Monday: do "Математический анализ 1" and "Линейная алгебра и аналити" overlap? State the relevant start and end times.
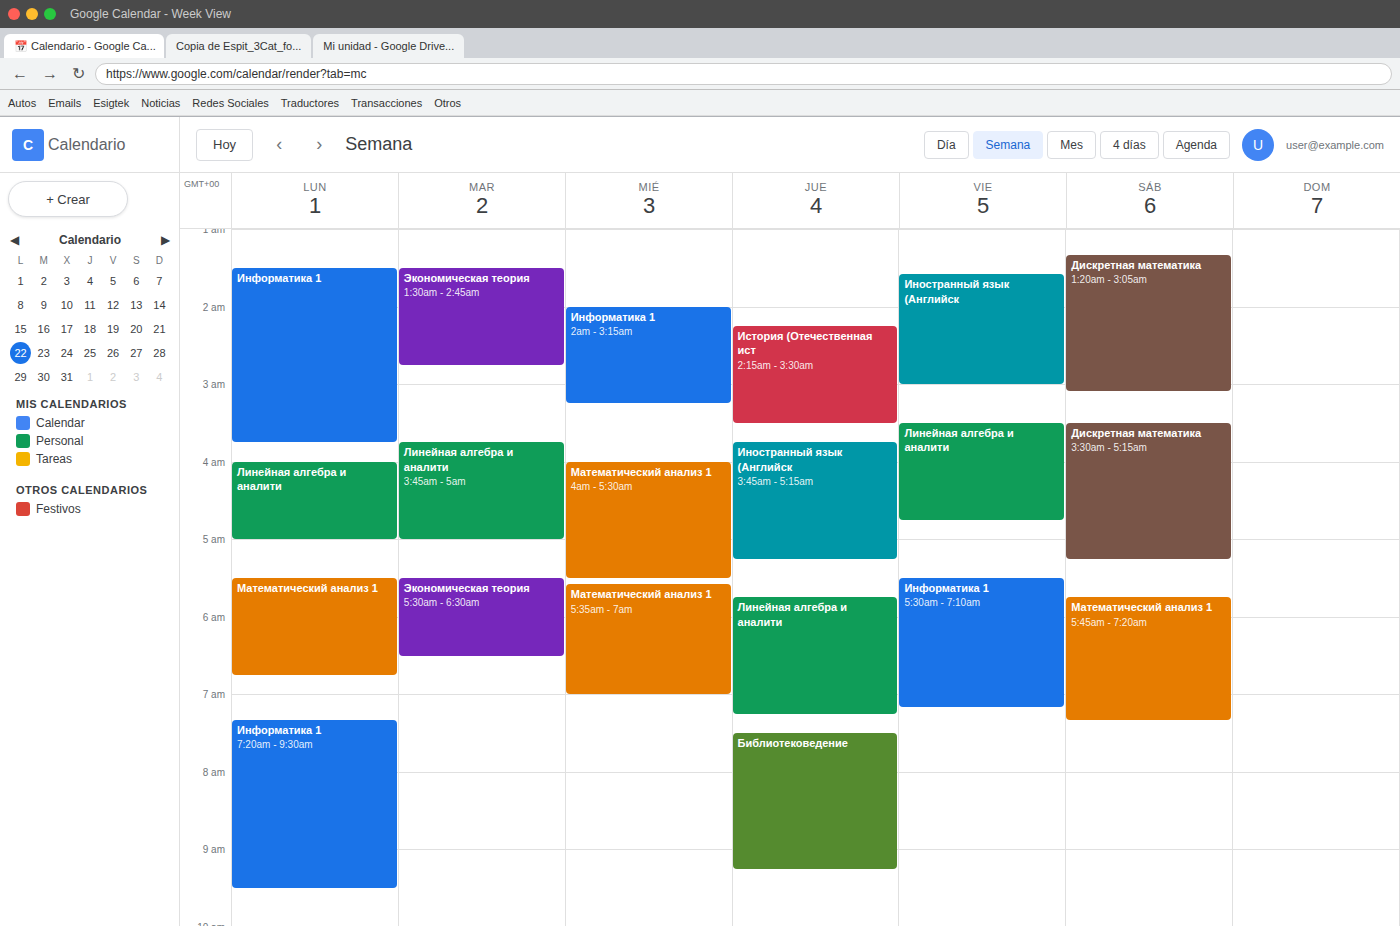
"Линейная алгебра и аналити" ends at 05:00 and "Математический анализ 1" starts at 05:30 -- no overlap.